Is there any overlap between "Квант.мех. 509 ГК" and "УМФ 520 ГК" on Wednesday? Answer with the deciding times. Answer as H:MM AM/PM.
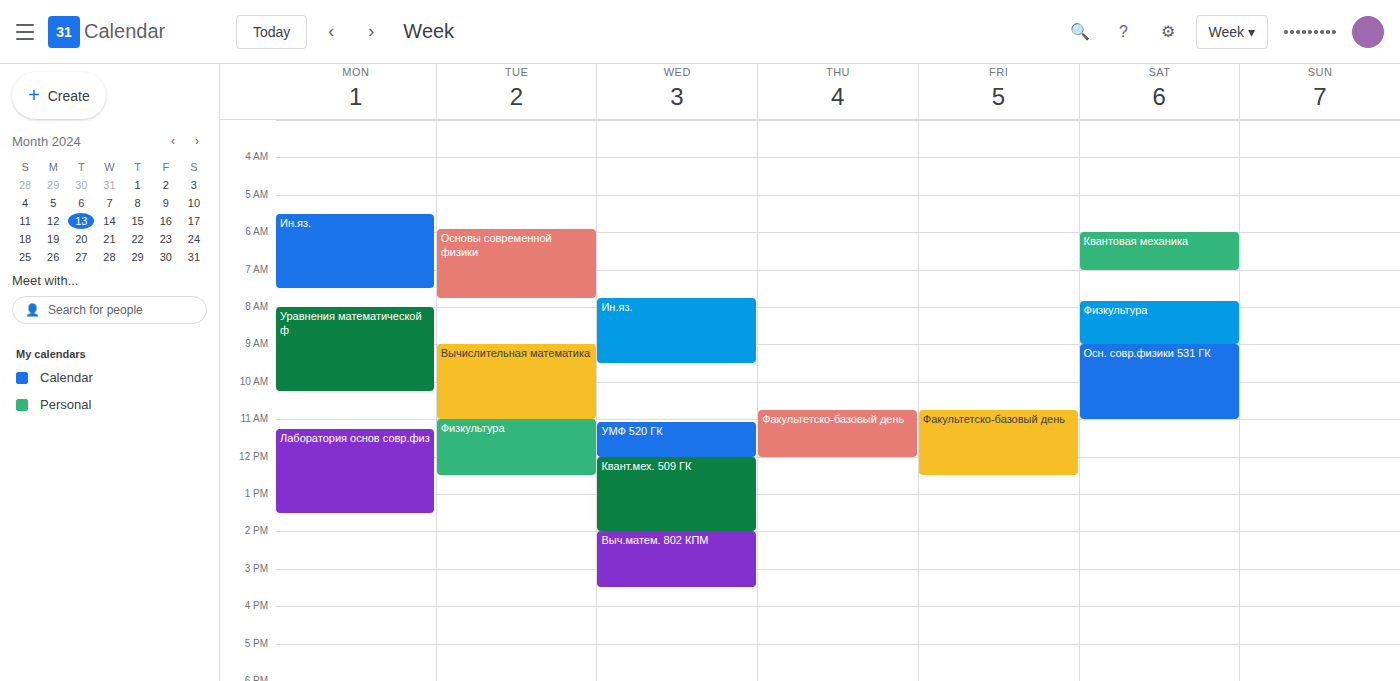
"УМФ 520 ГК" ends at 12:00 PM, exactly when "Квант.мех. 509 ГК" starts -- they touch but do not overlap.